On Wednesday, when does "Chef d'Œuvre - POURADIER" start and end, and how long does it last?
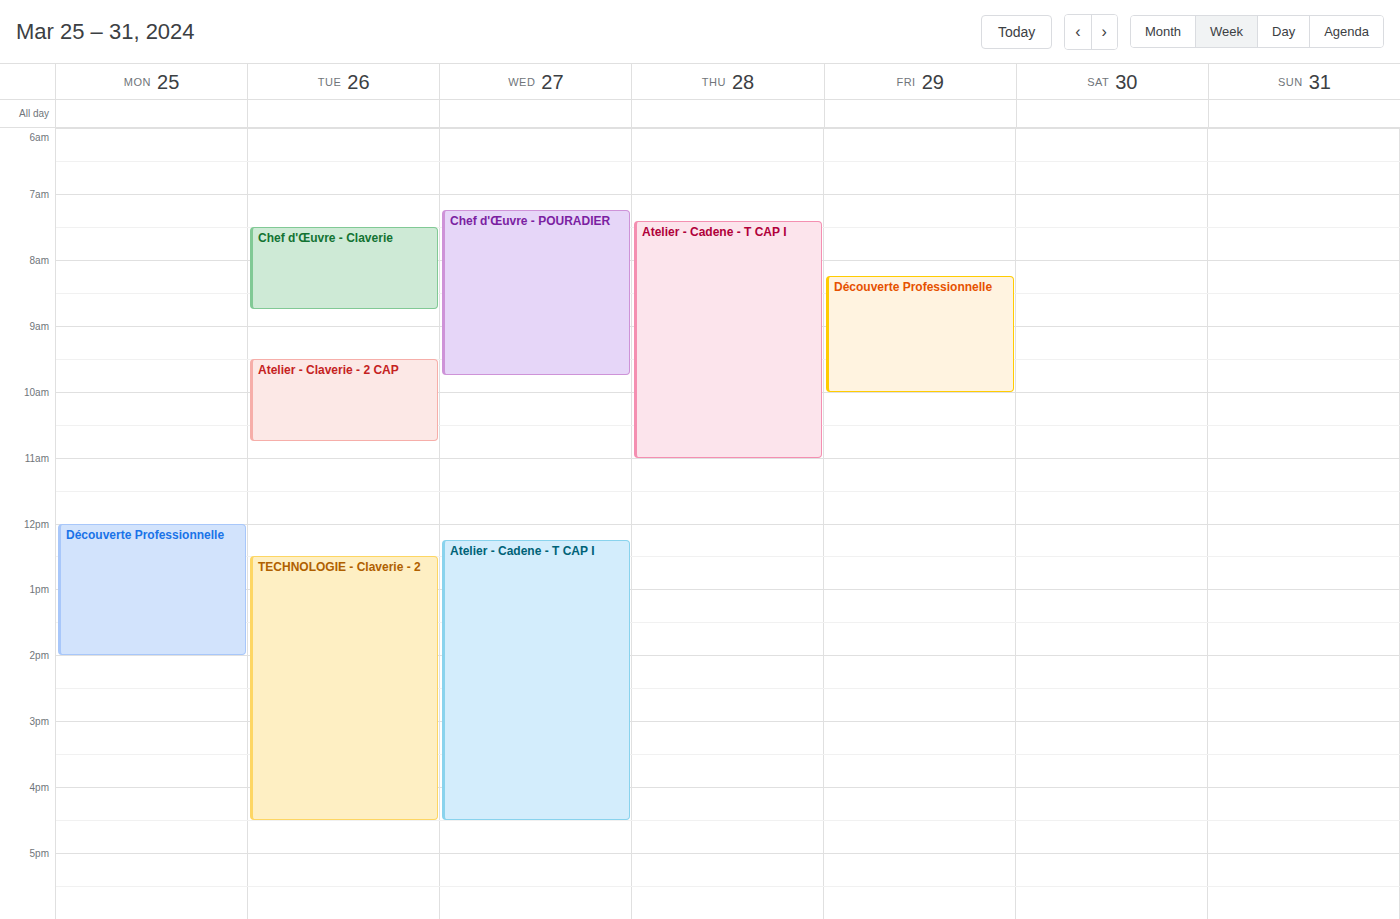
7:15 AM to 9:45 AM, 2 hours 30 minutes